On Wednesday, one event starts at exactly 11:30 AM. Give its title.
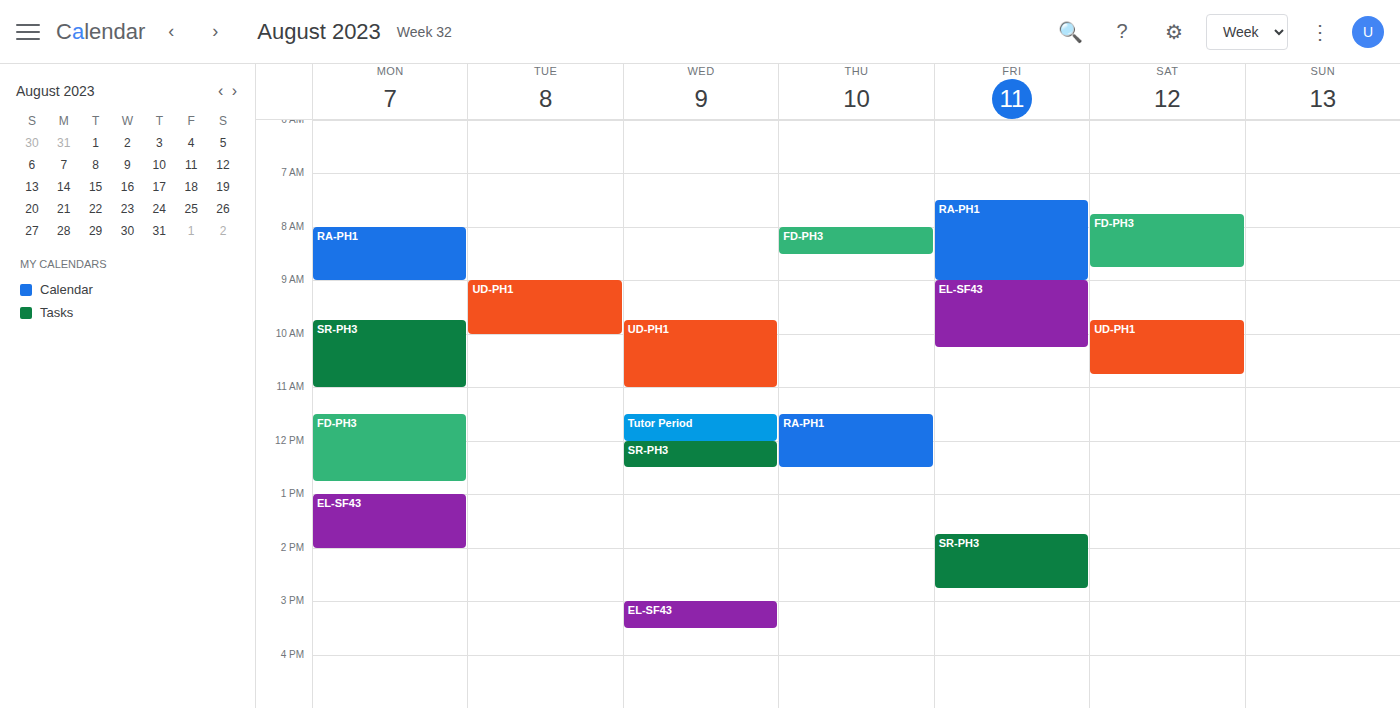
"Tutor Period"